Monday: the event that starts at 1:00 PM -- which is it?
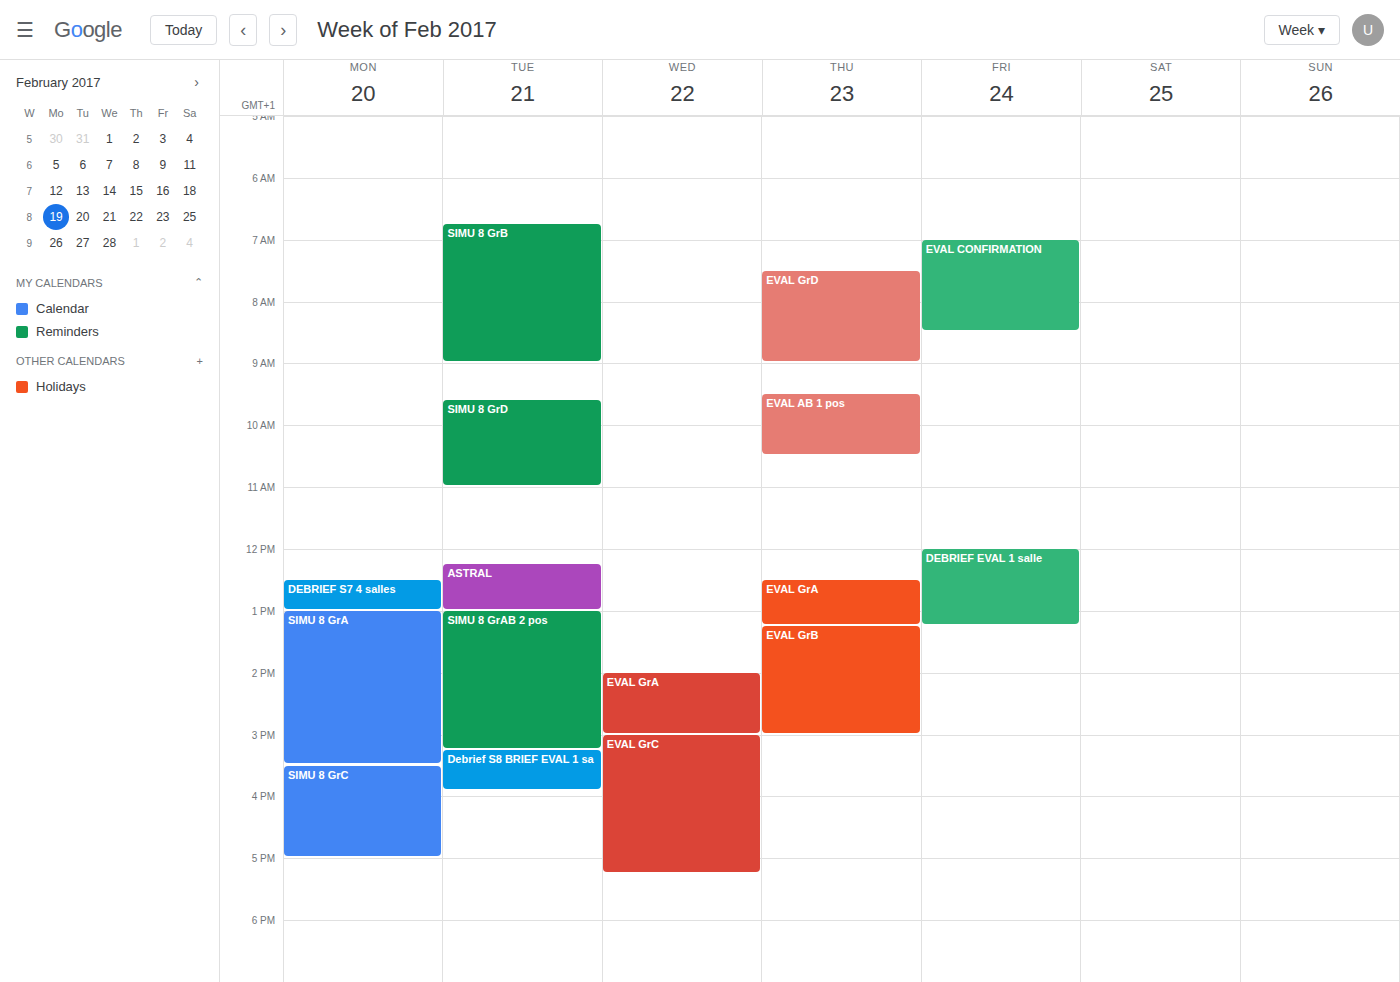
"SIMU 8 GrA"